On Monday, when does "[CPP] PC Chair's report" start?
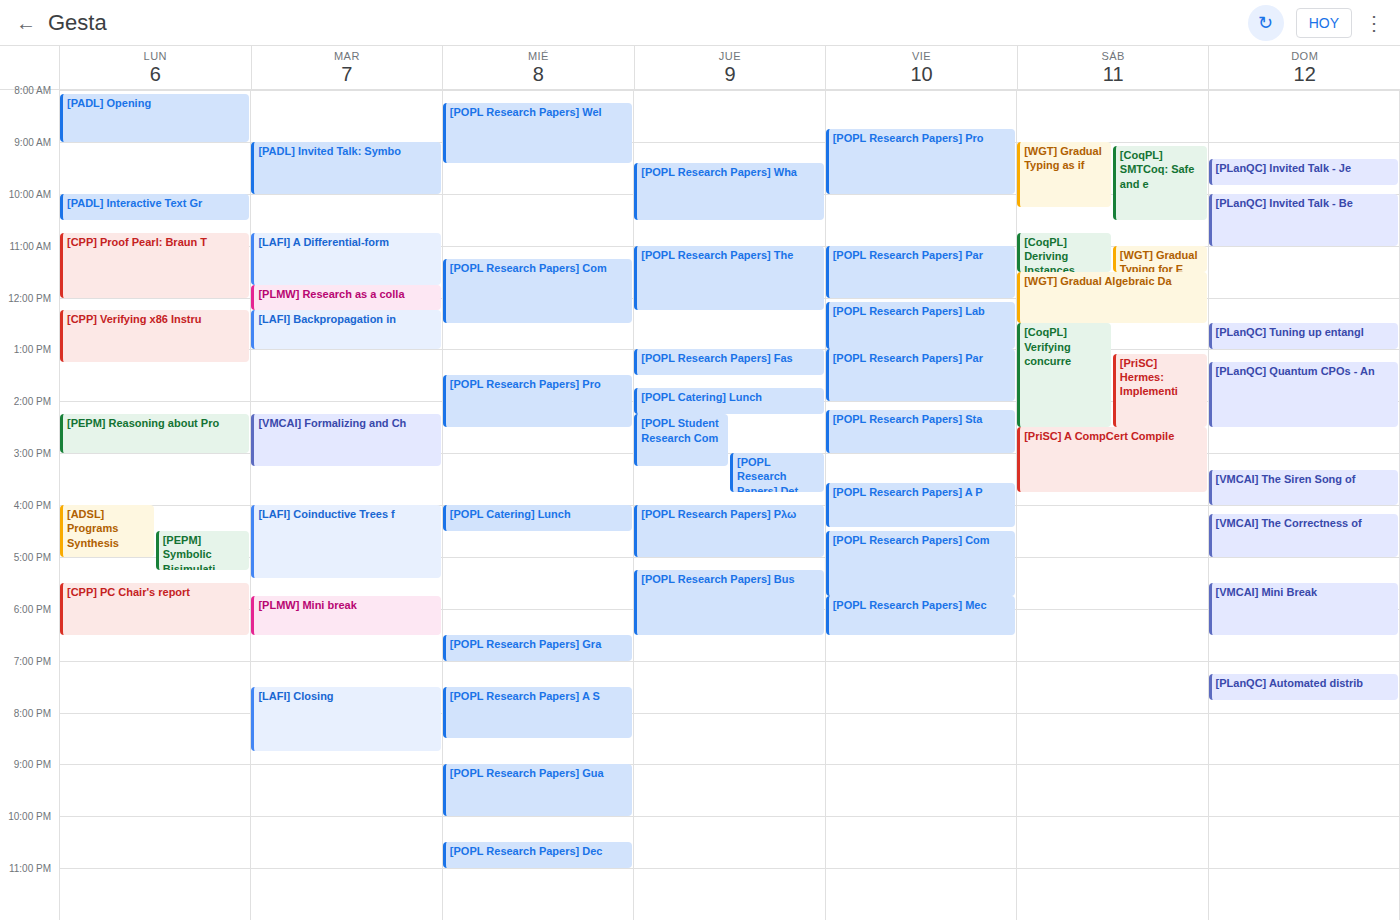
5:30 PM